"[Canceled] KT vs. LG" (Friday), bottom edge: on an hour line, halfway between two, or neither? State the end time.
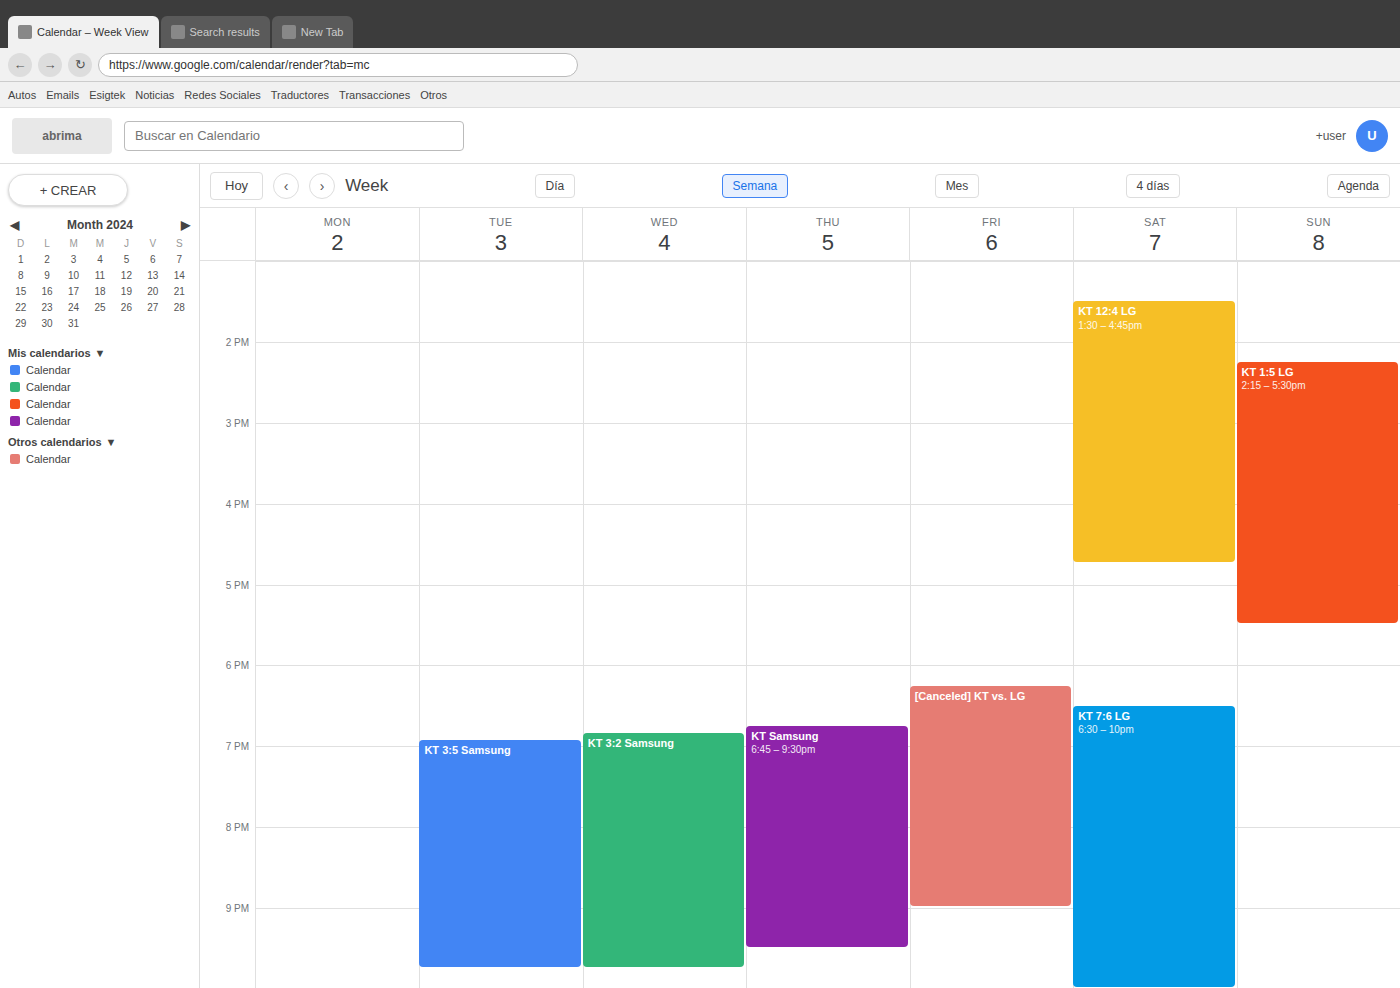
9:00 PM -- exactly on the 9 PM line.